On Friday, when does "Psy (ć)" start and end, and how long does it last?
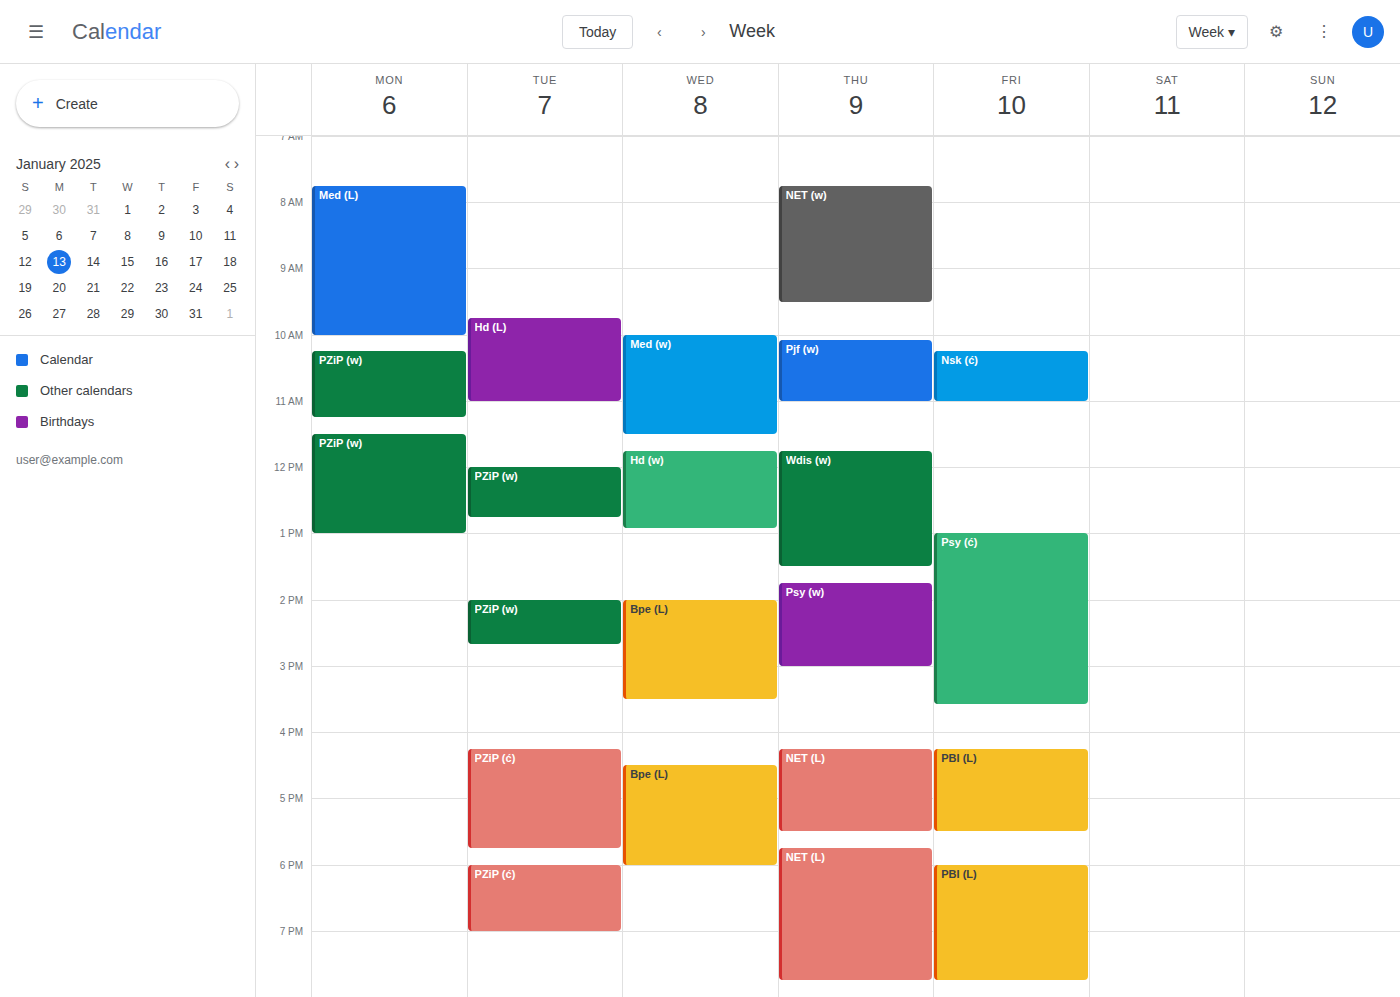
1:00 PM to 3:35 PM, 2 hours 35 minutes